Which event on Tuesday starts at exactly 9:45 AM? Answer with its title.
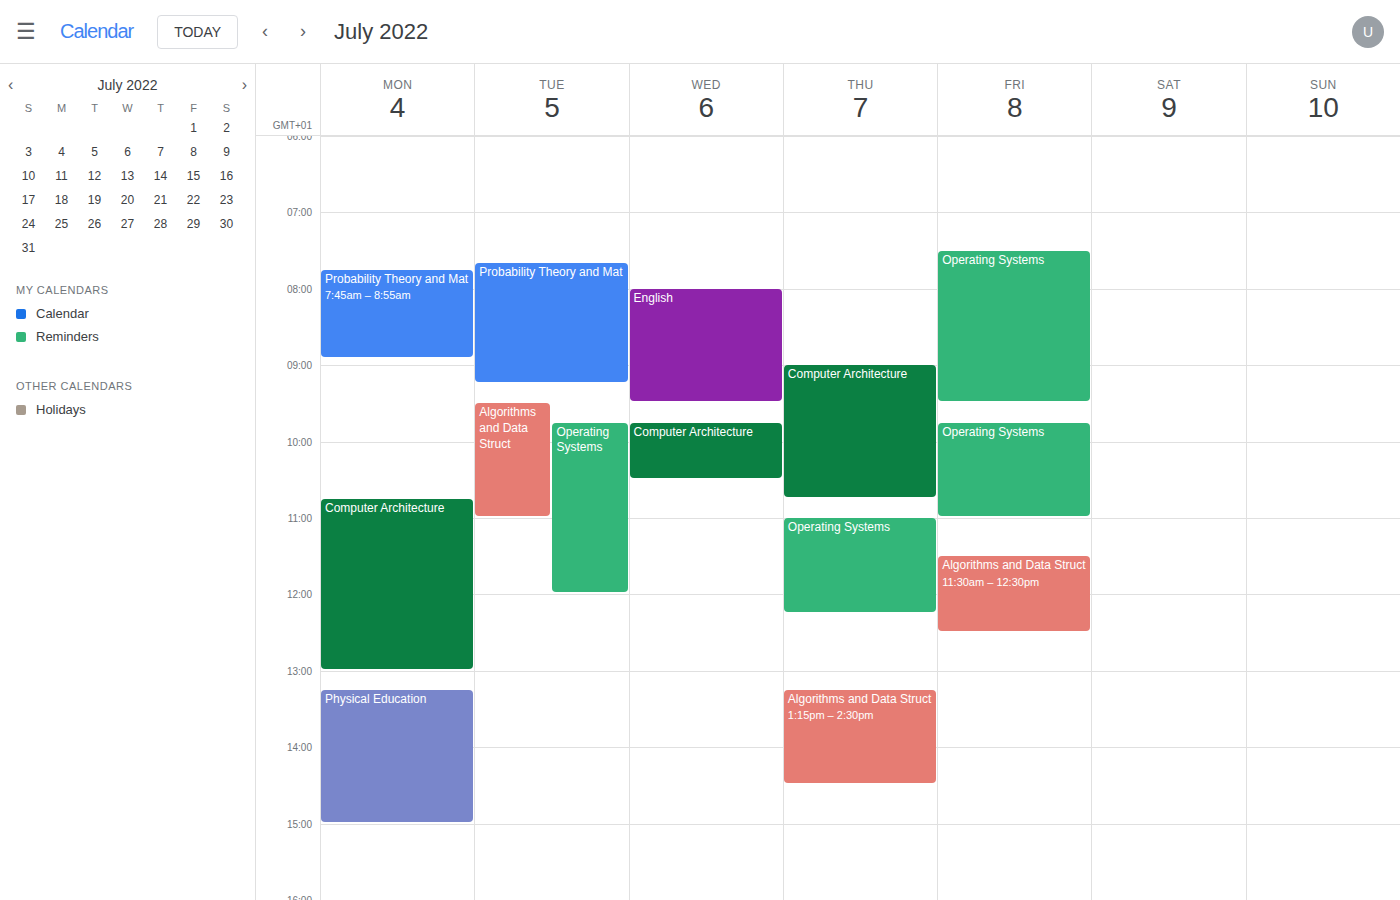
"Operating Systems"